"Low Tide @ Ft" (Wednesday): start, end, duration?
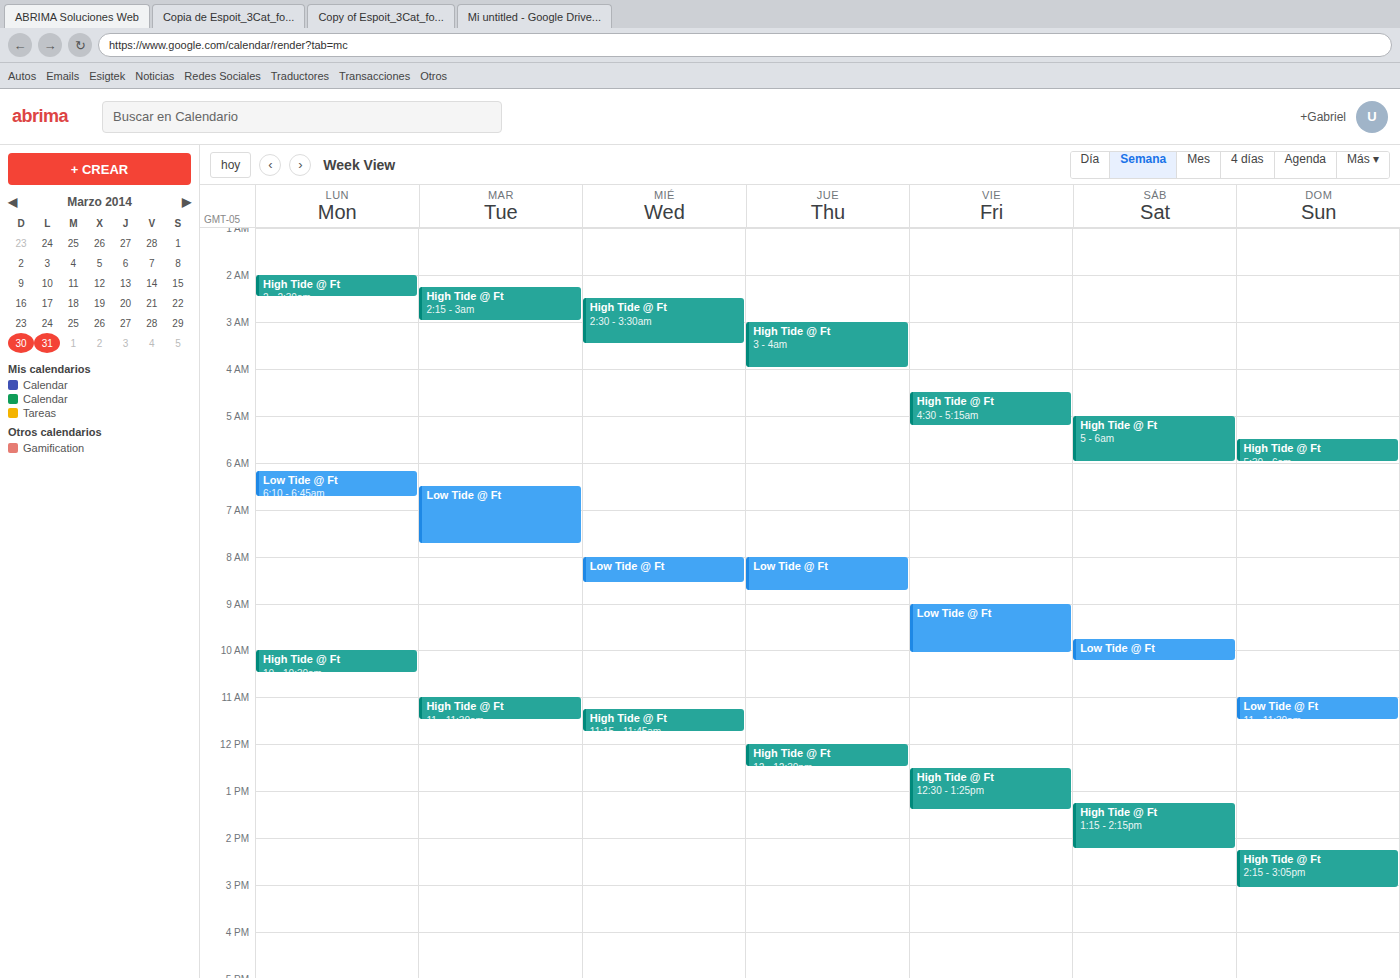
8:00 AM to 8:35 AM, 35 minutes